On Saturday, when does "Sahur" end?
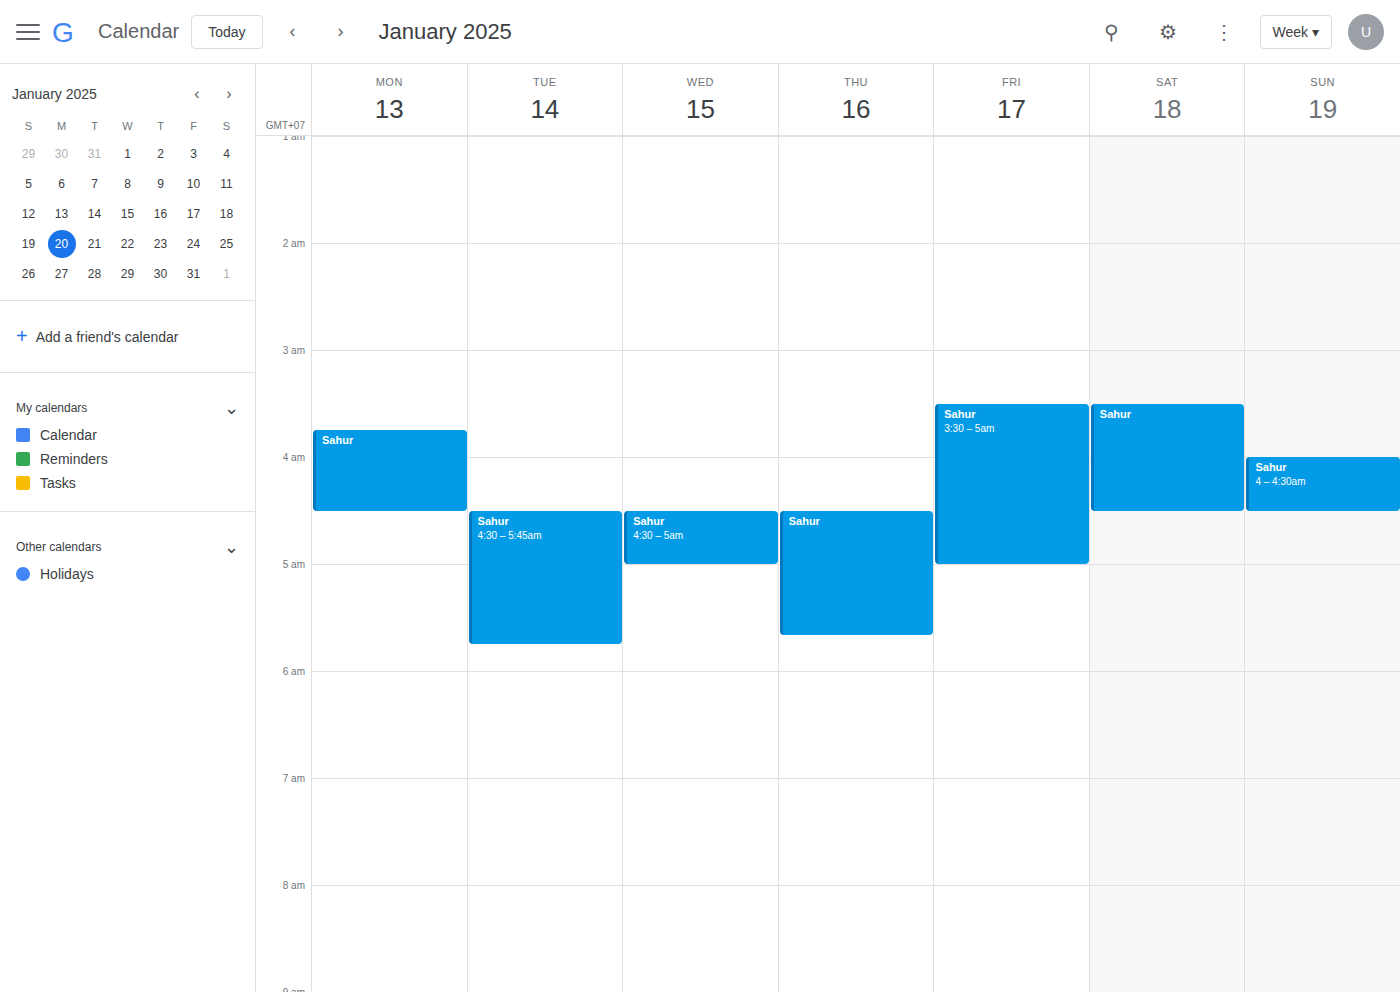
4:30 AM